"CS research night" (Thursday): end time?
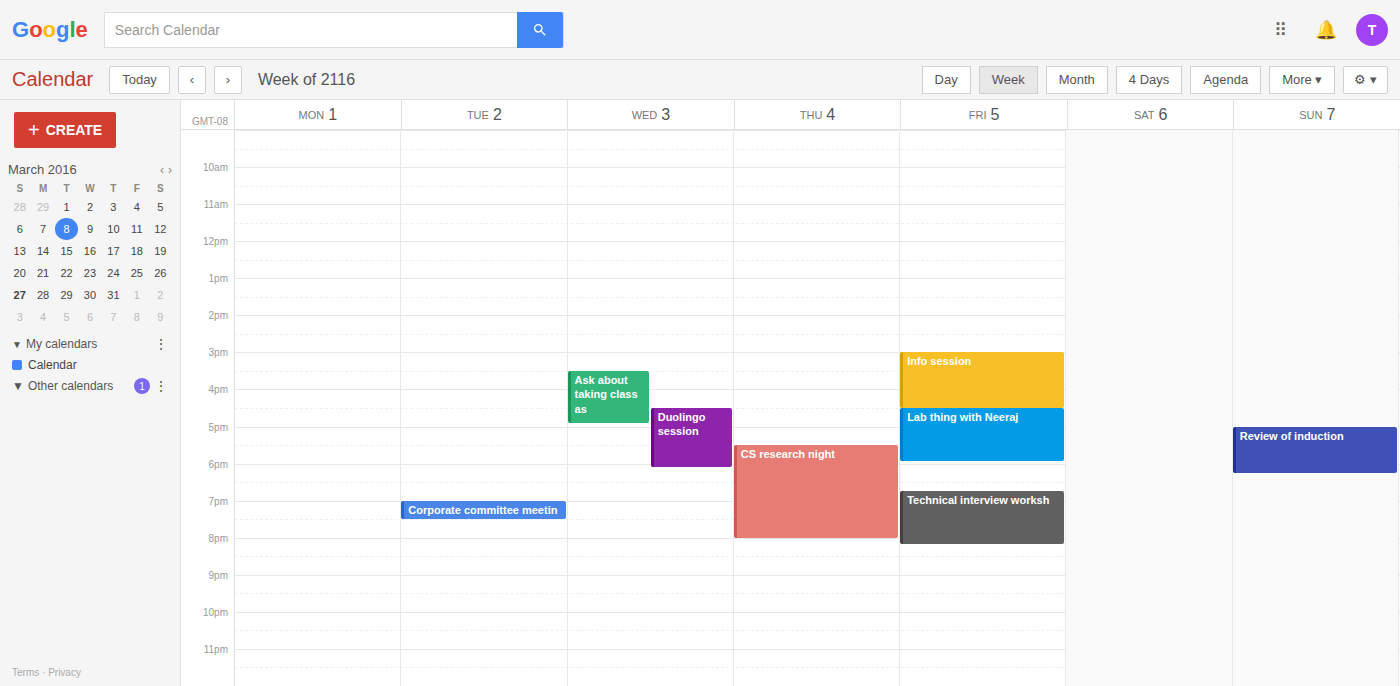
8:00 PM